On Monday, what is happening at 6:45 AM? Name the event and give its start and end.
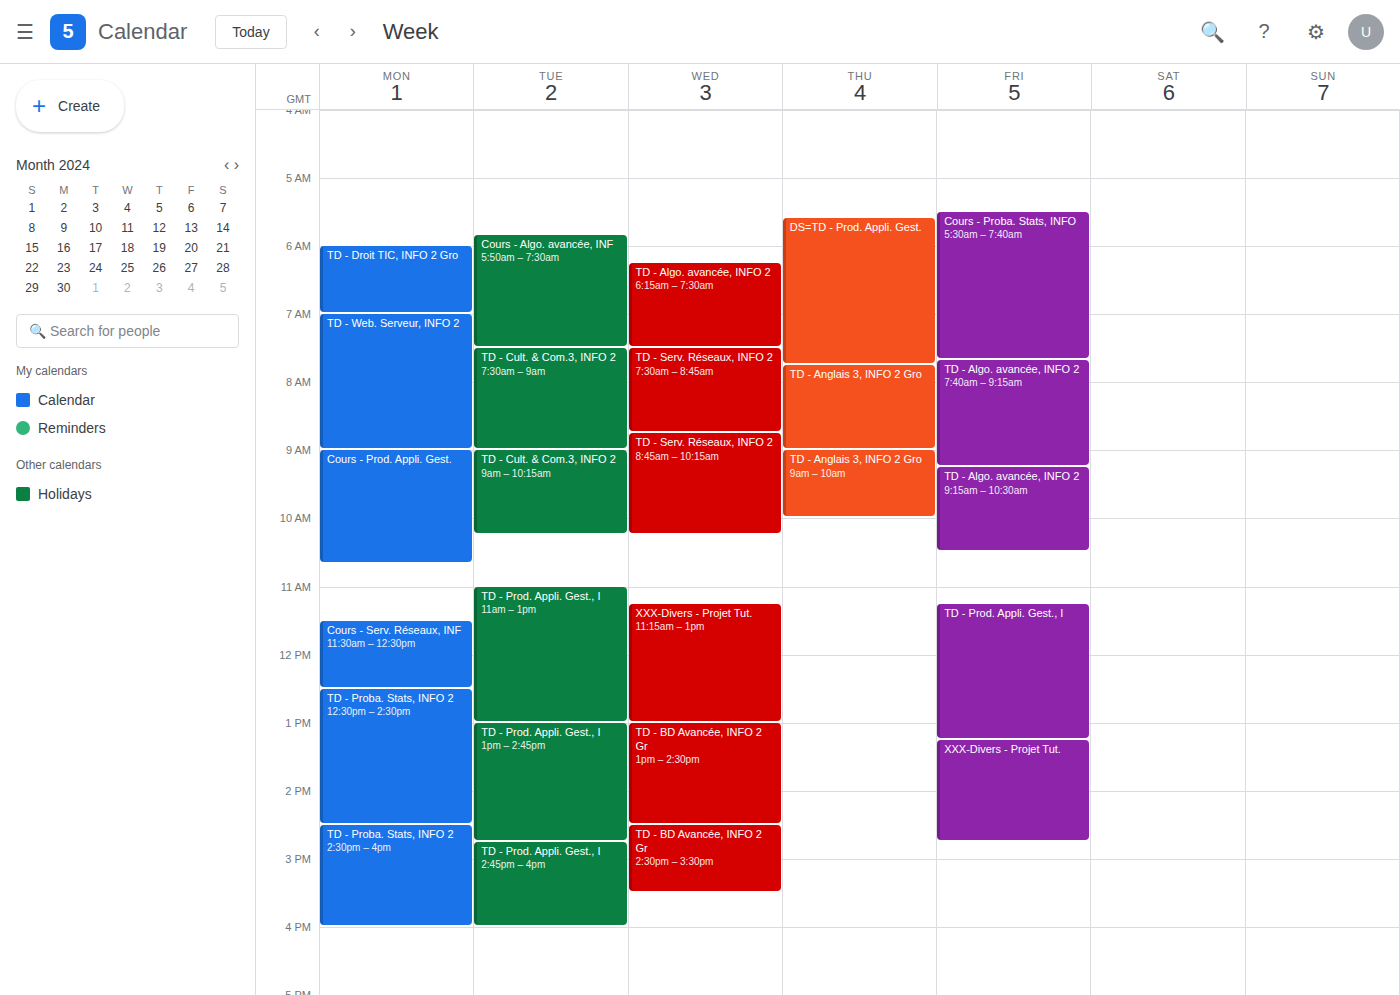
"TD - Droit TIC, INFO 2 Gro", 6:00 AM to 7:00 AM